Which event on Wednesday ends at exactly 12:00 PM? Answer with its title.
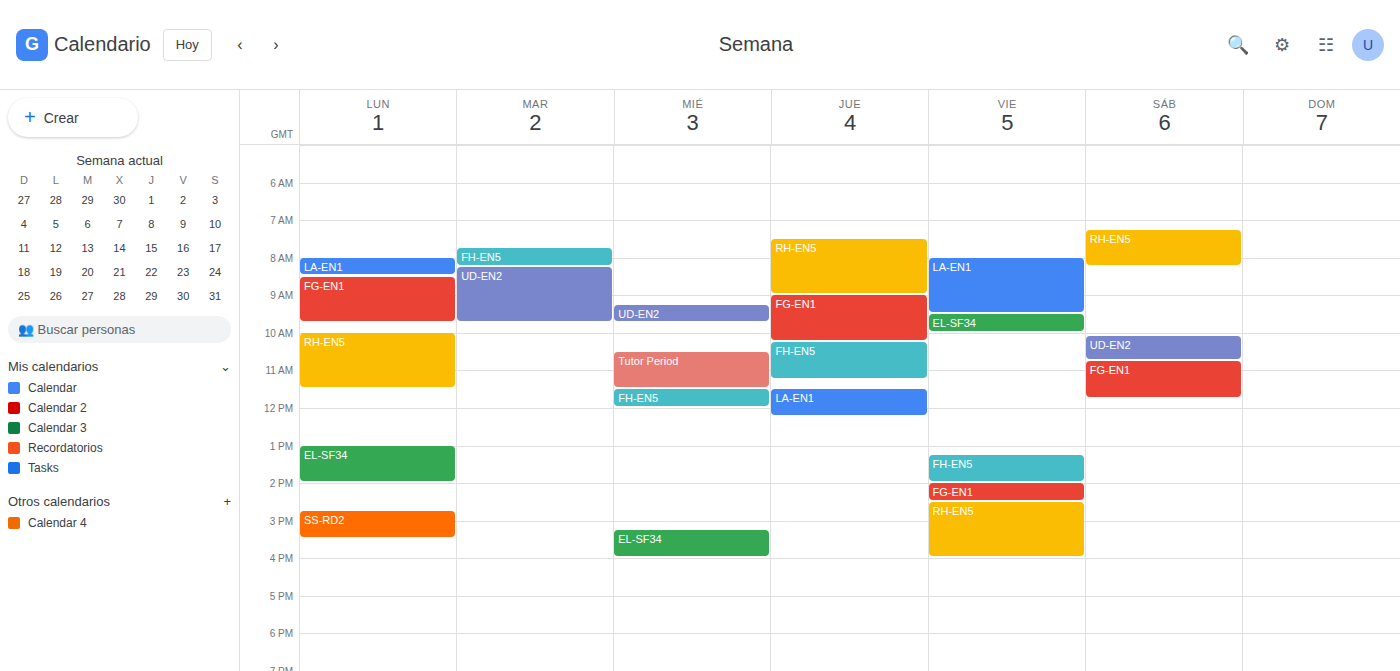
"FH-EN5"